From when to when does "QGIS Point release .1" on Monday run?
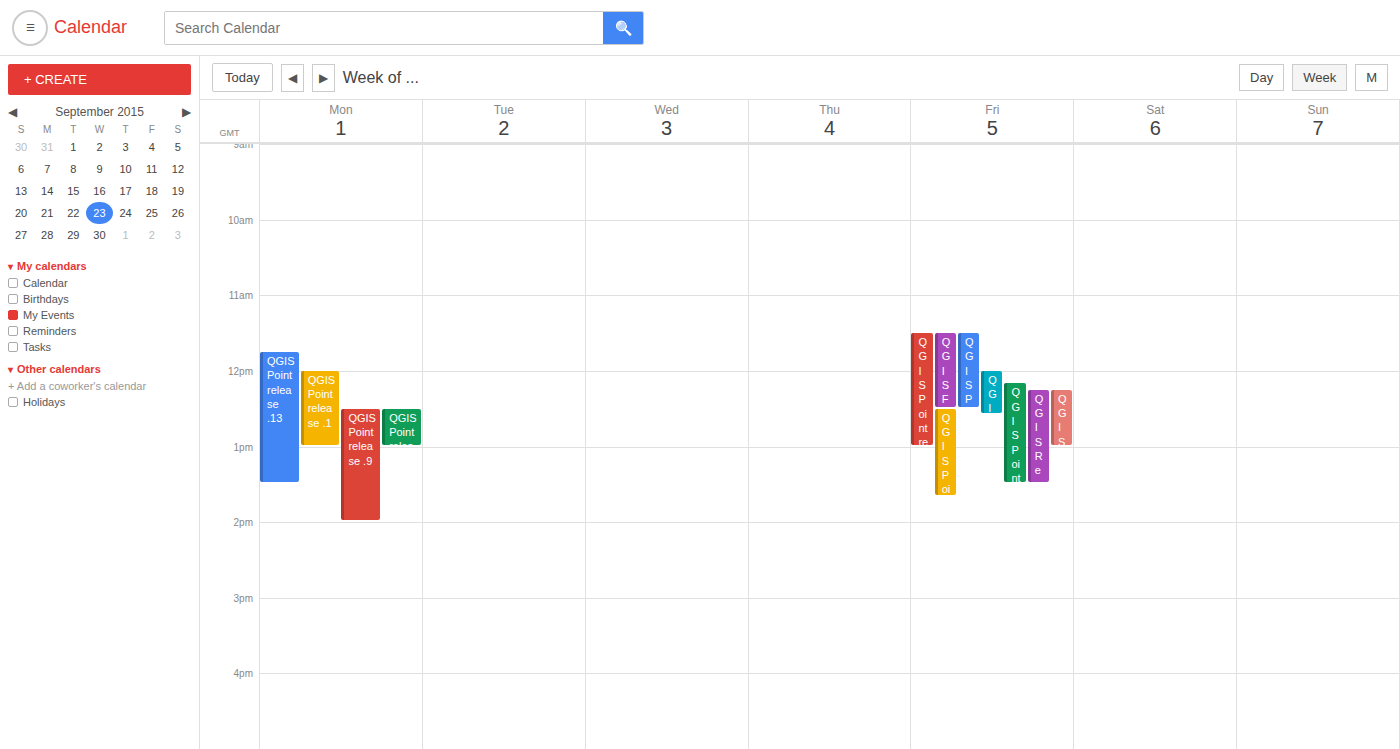
12:00 PM to 1:00 PM